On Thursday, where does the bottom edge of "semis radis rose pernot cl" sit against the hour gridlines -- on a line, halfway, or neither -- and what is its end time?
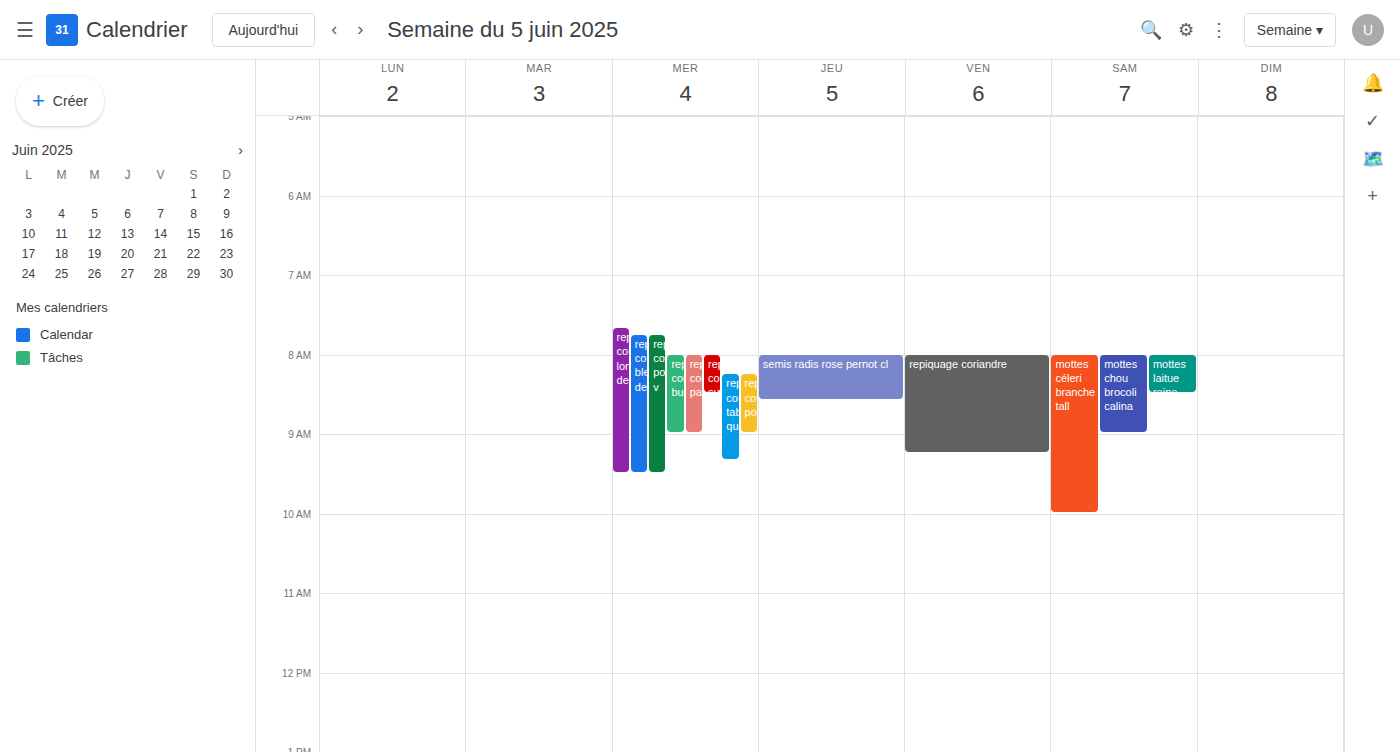
08:35 -- neither: 35 minutes below the 08:00 line and 25 minutes above the 09:00 line.